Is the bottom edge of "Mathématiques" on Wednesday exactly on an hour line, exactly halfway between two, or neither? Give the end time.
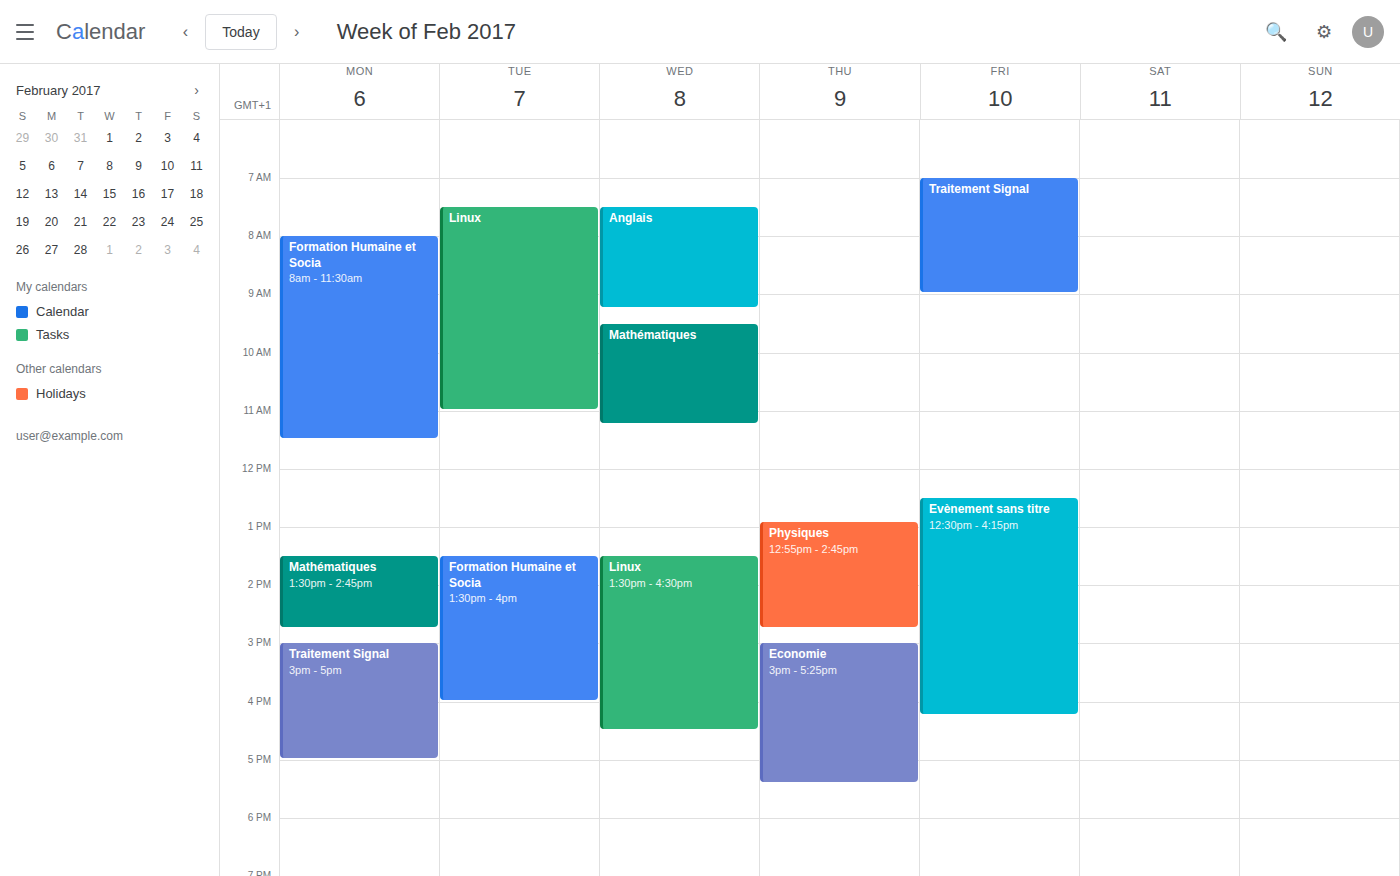
11:15 AM -- neither: a quarter of the way from the 11 AM line to the 12 PM line.